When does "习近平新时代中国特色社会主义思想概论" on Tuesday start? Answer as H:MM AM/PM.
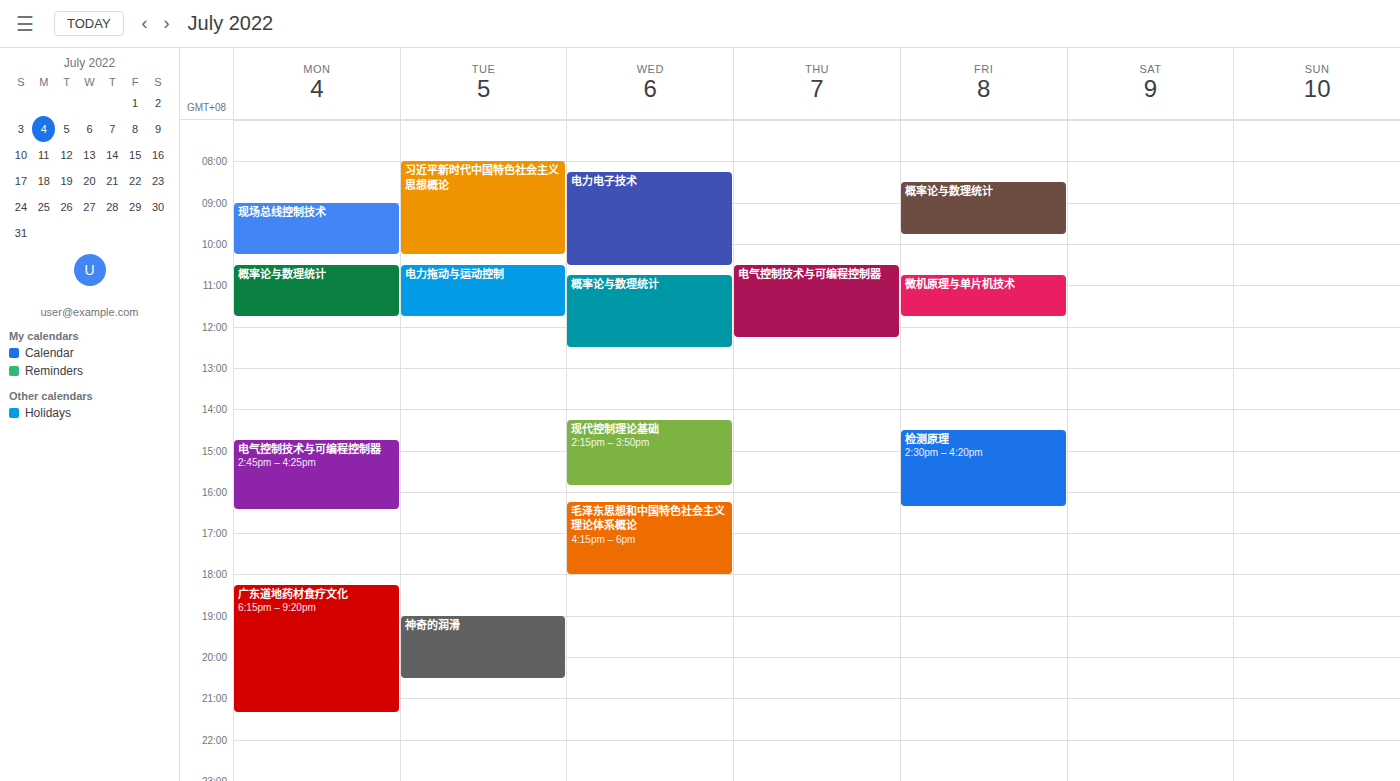
8:00 AM